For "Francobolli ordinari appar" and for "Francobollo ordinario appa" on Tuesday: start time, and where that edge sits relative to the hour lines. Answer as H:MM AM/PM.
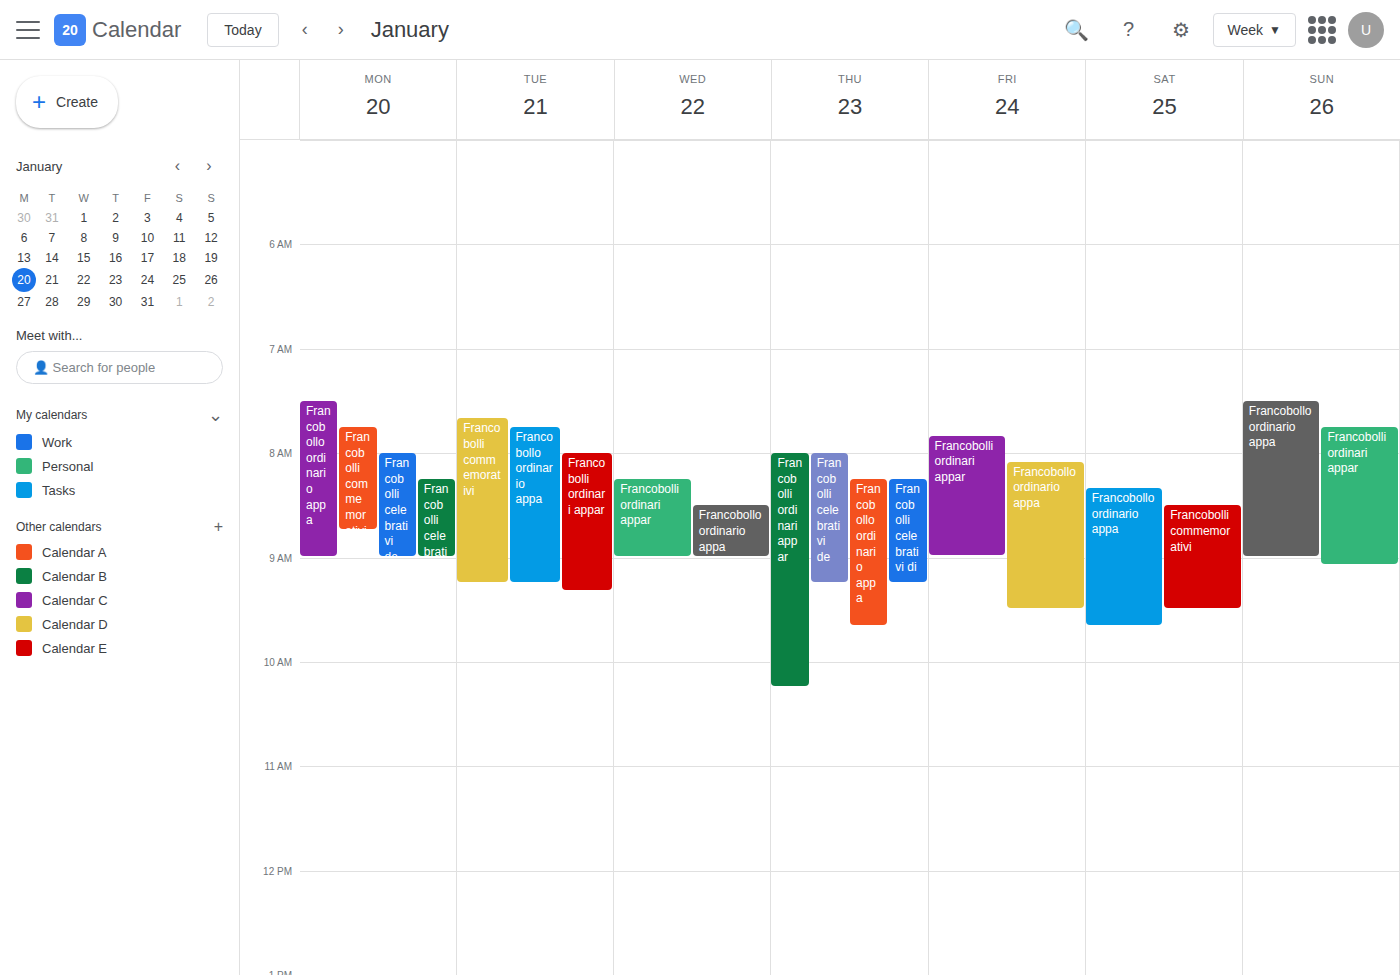
"Francobolli ordinari appar": 8:00 AM, exactly on the 8 AM line. "Francobollo ordinario appa": 7:45 AM, neither: three quarters of the way from the 7 AM line to the 8 AM line.